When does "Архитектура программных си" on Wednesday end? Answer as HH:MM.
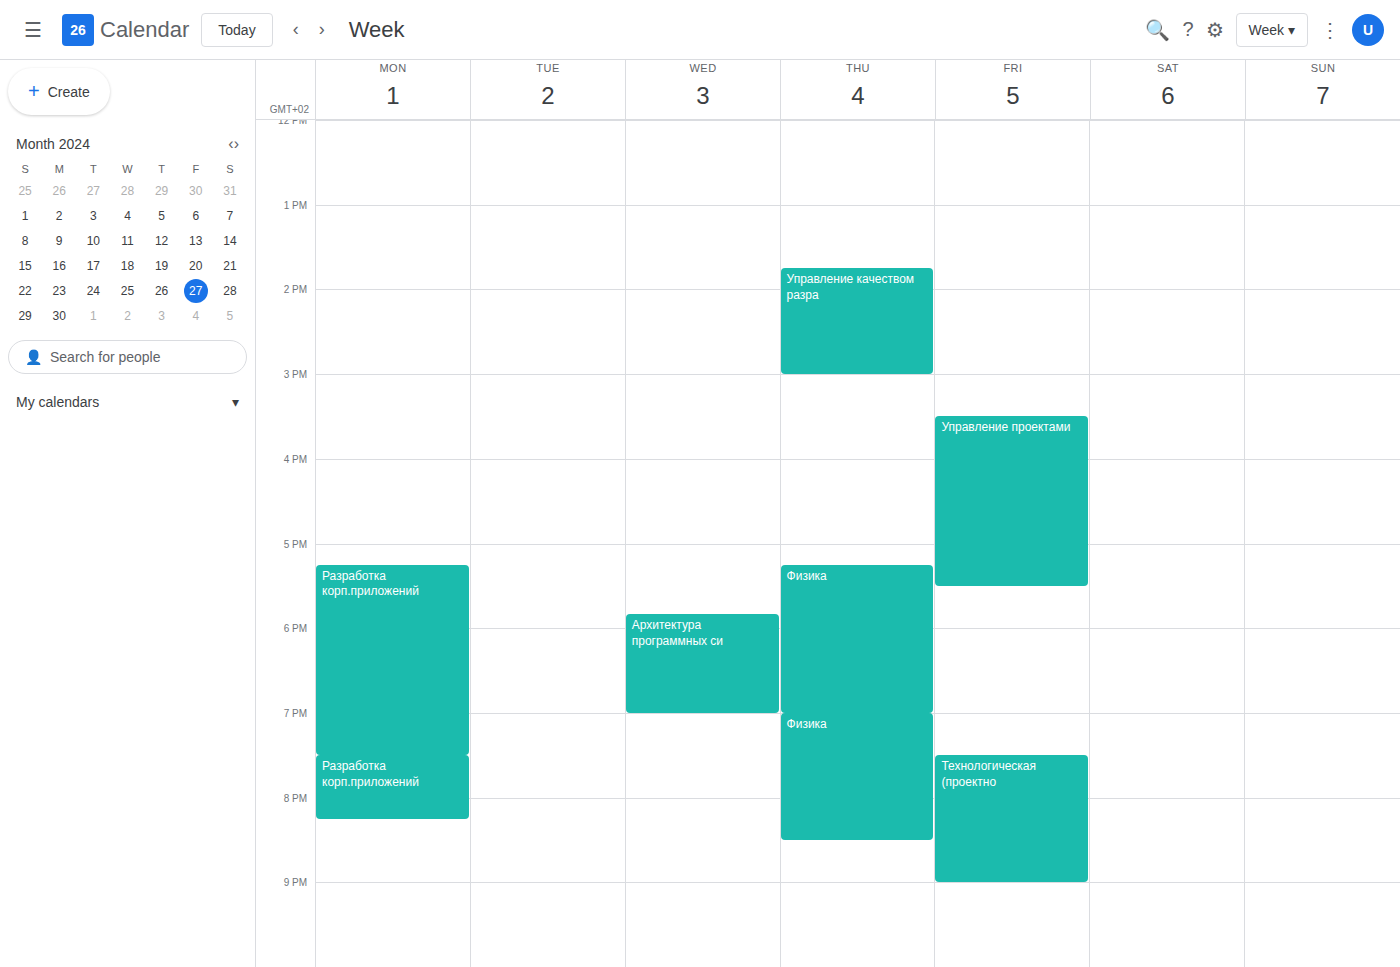
19:00